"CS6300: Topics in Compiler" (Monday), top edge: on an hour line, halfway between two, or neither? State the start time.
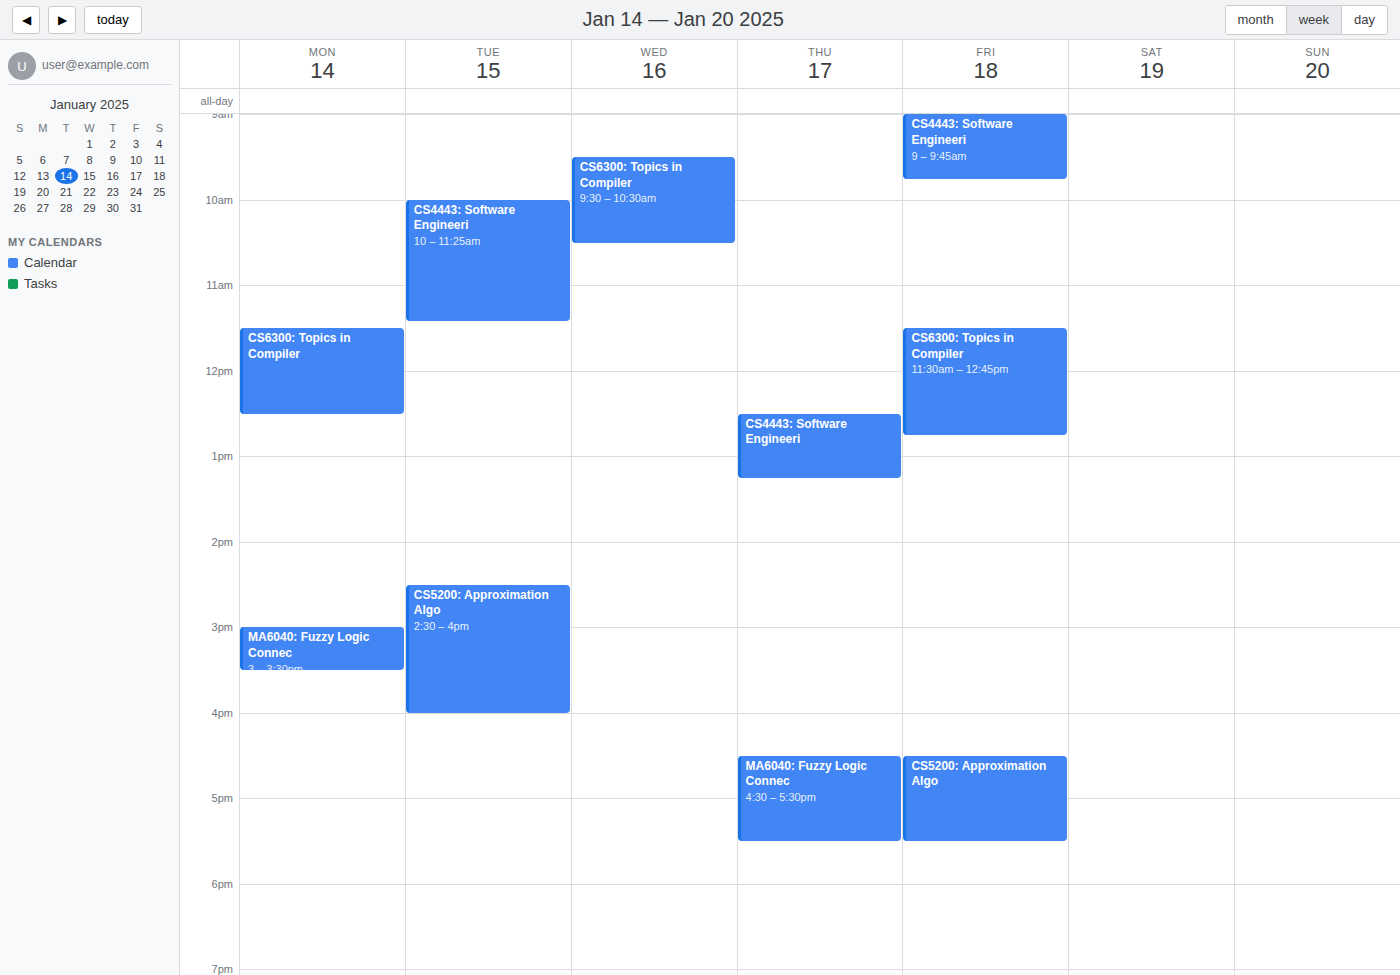
11:30 AM -- halfway between the 11 AM and 12 PM lines.